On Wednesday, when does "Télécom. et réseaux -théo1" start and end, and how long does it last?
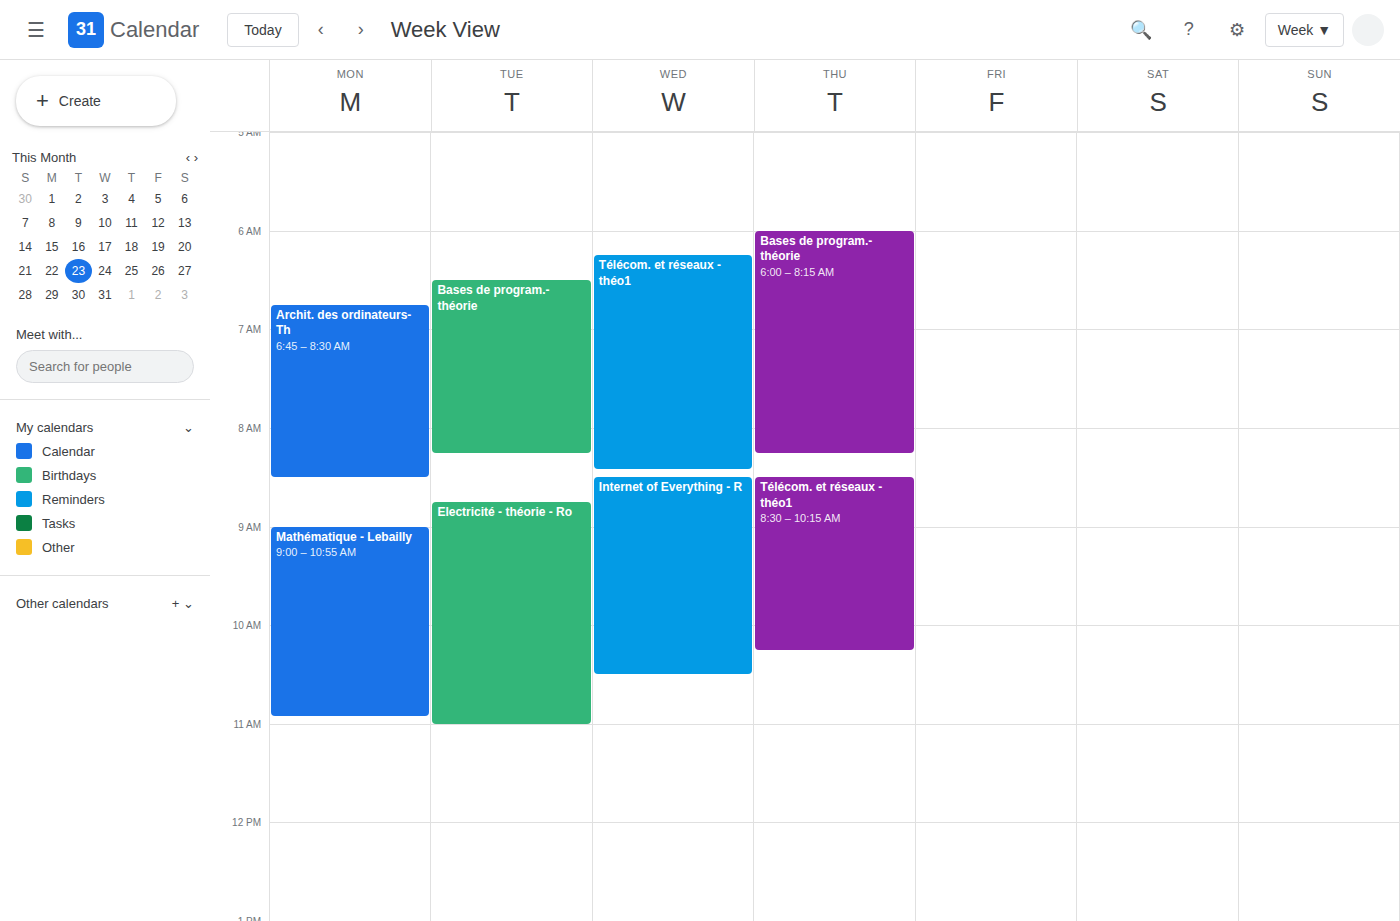
6:15 AM to 8:25 AM, 2 hours 10 minutes